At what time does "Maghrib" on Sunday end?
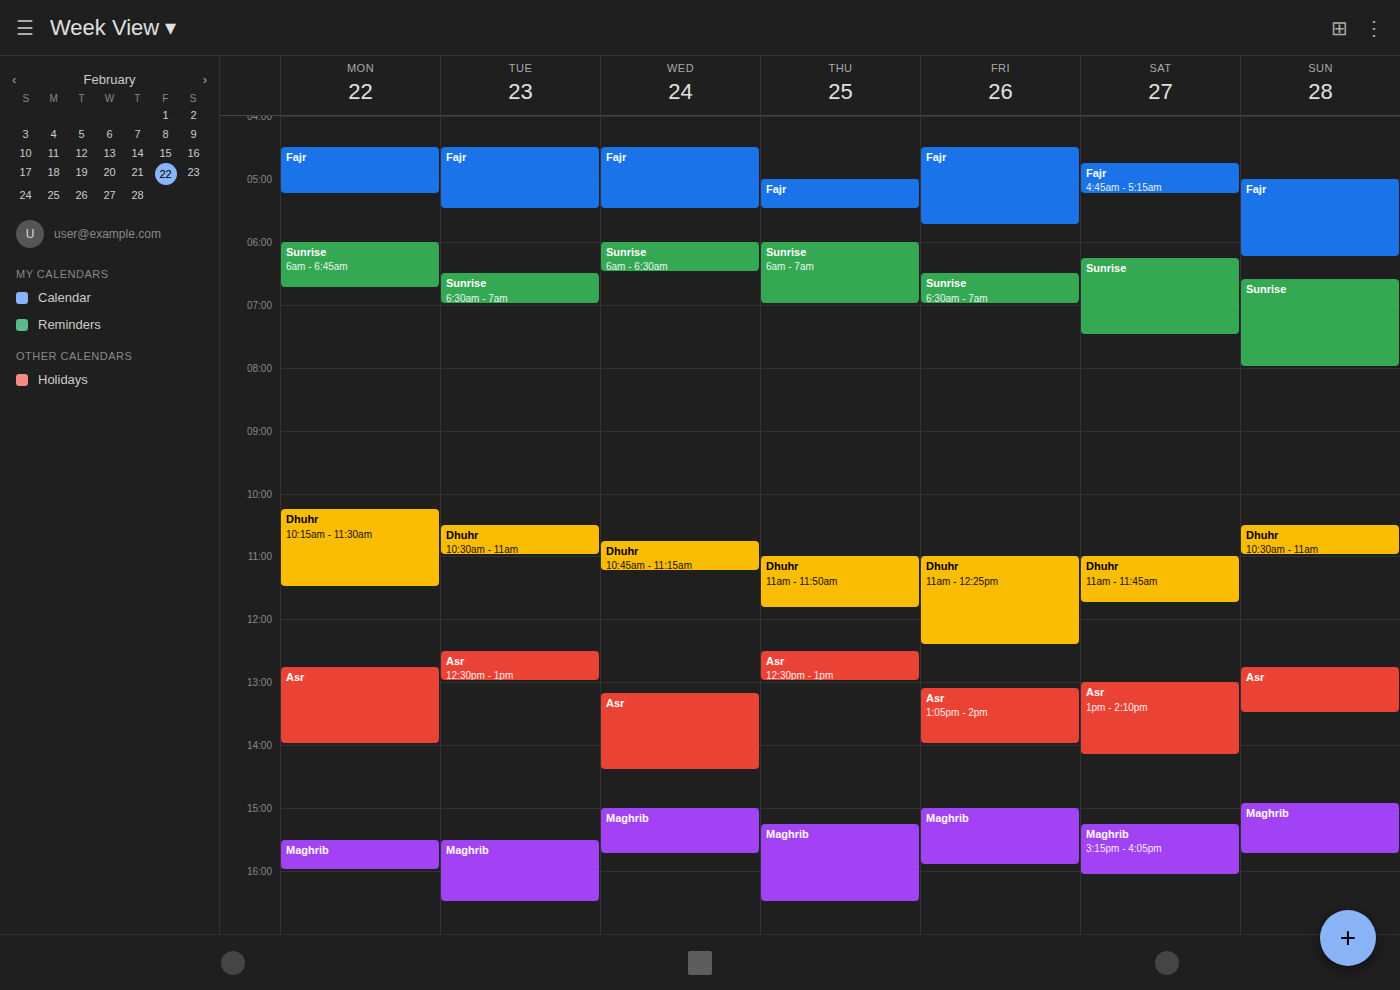
3:45 PM